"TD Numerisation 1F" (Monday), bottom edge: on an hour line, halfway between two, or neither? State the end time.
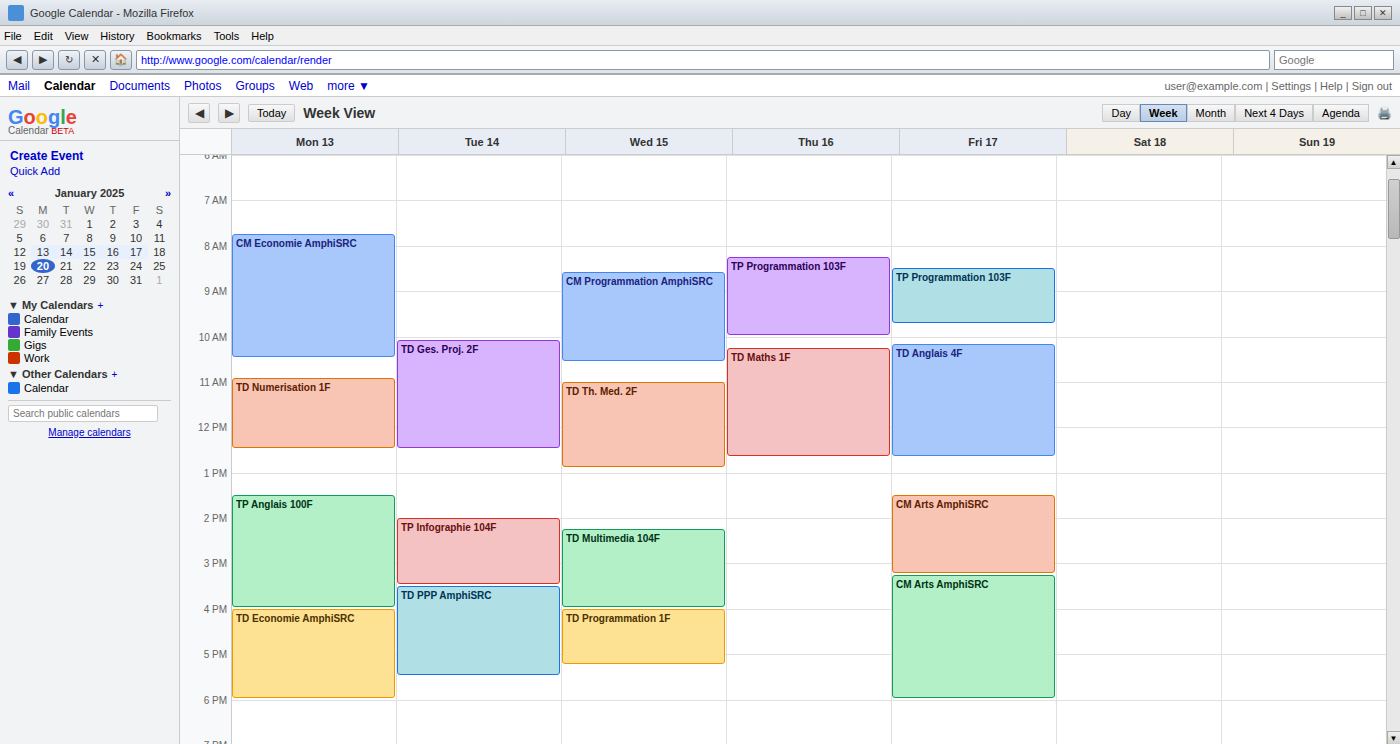
12:30 PM -- halfway between the 12 PM and 1 PM lines.